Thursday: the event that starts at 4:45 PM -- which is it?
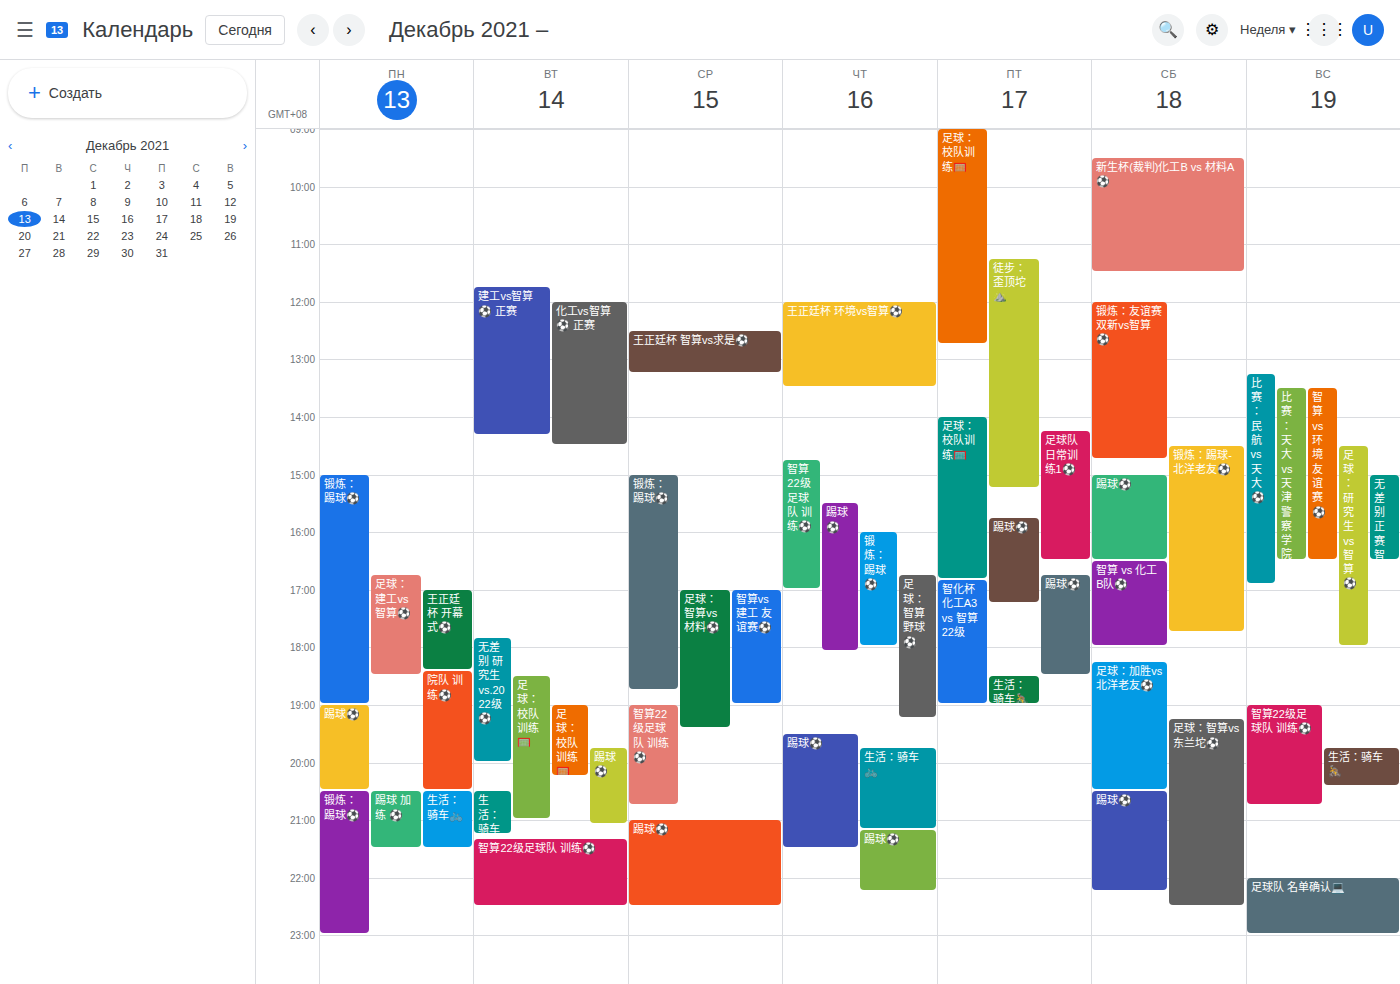
"足球：智算野球⚽️"